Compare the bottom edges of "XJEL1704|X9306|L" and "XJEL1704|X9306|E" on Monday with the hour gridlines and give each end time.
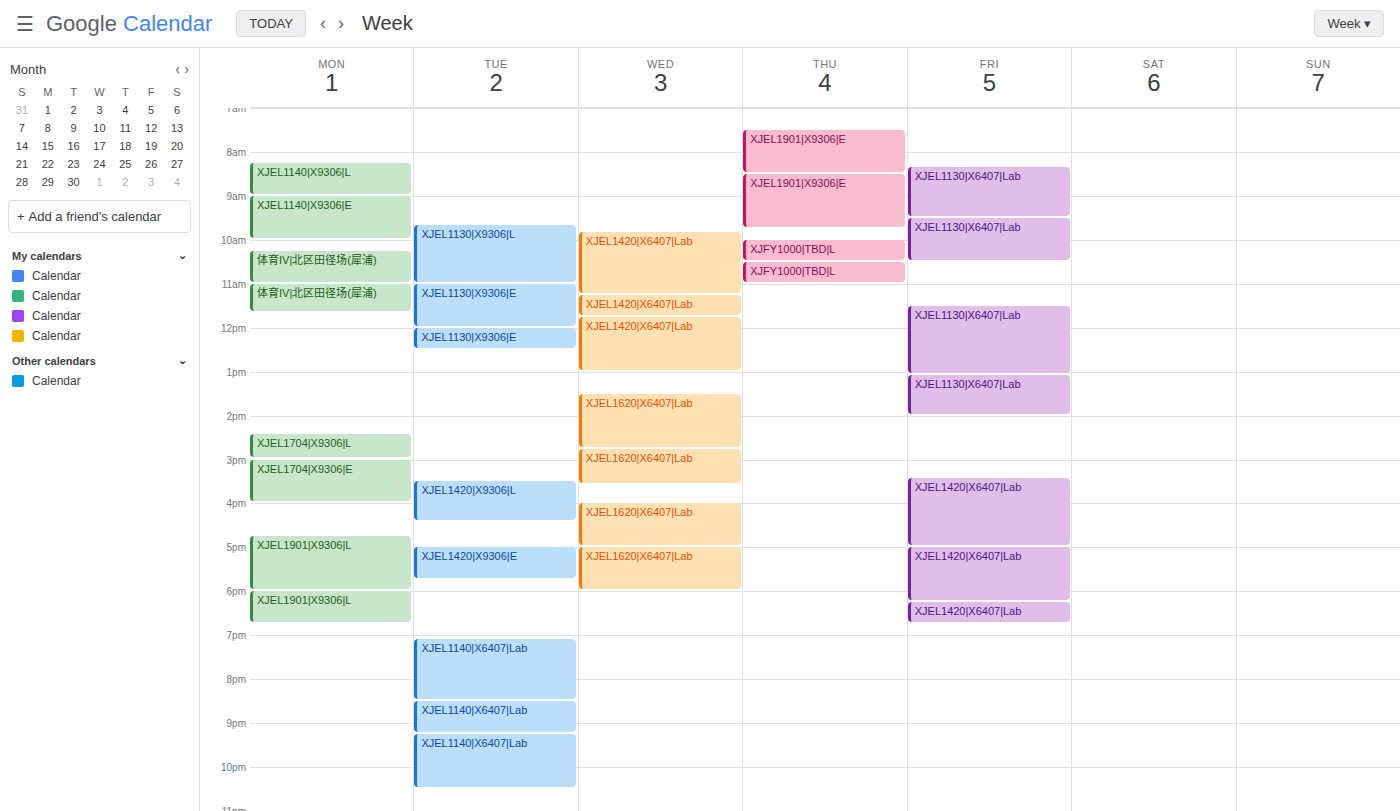
"XJEL1704|X9306|L": 15:00, exactly on the 15:00 line. "XJEL1704|X9306|E": 16:00, exactly on the 16:00 line.